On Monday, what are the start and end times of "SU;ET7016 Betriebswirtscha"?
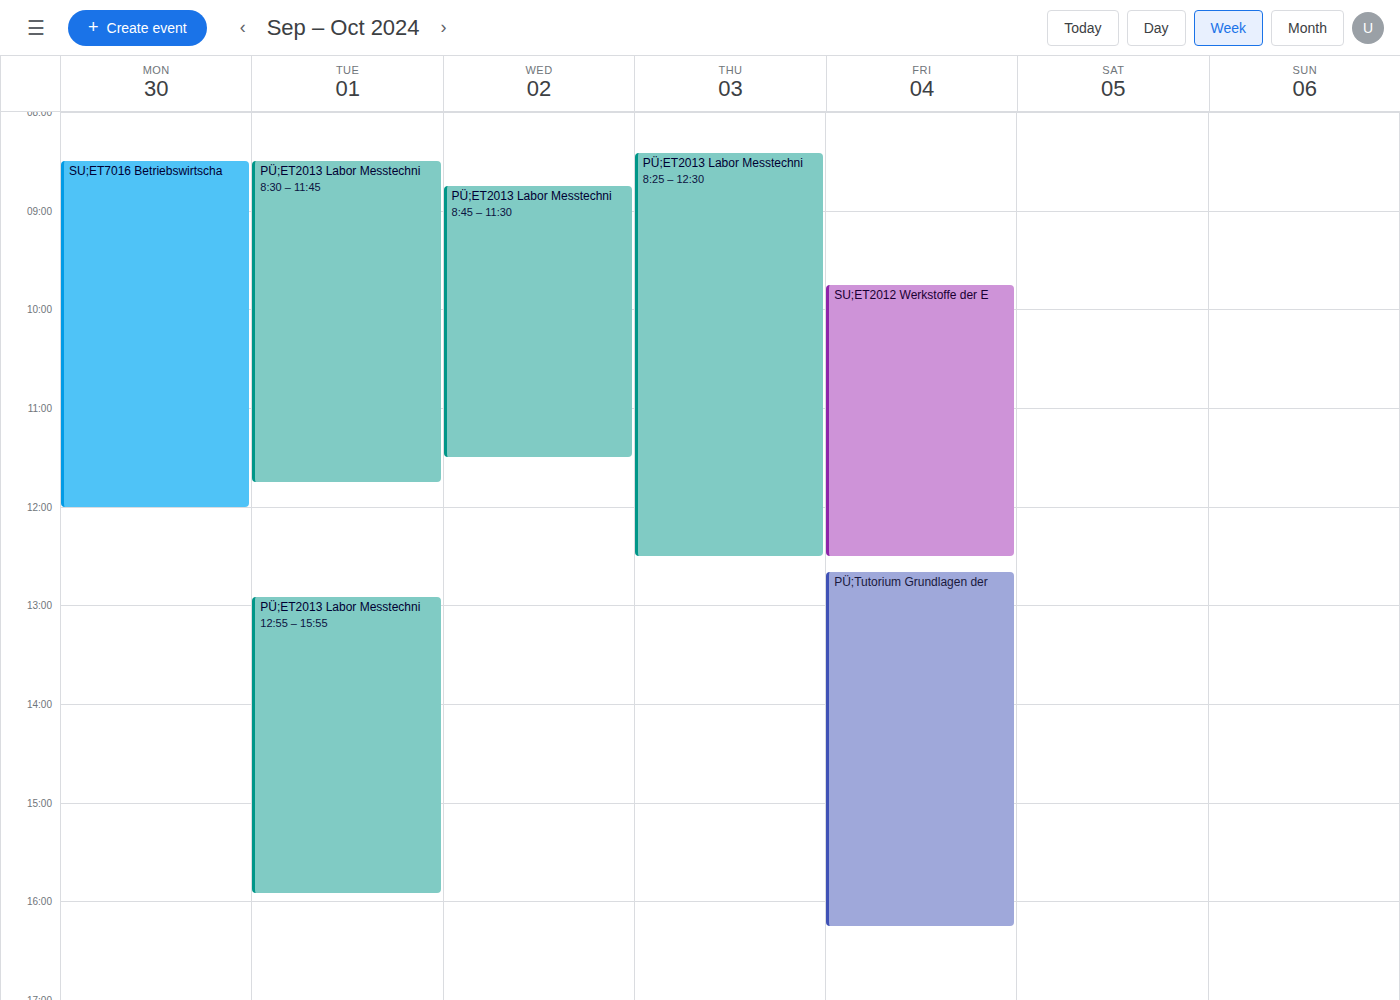
8:30 AM to 12:00 PM